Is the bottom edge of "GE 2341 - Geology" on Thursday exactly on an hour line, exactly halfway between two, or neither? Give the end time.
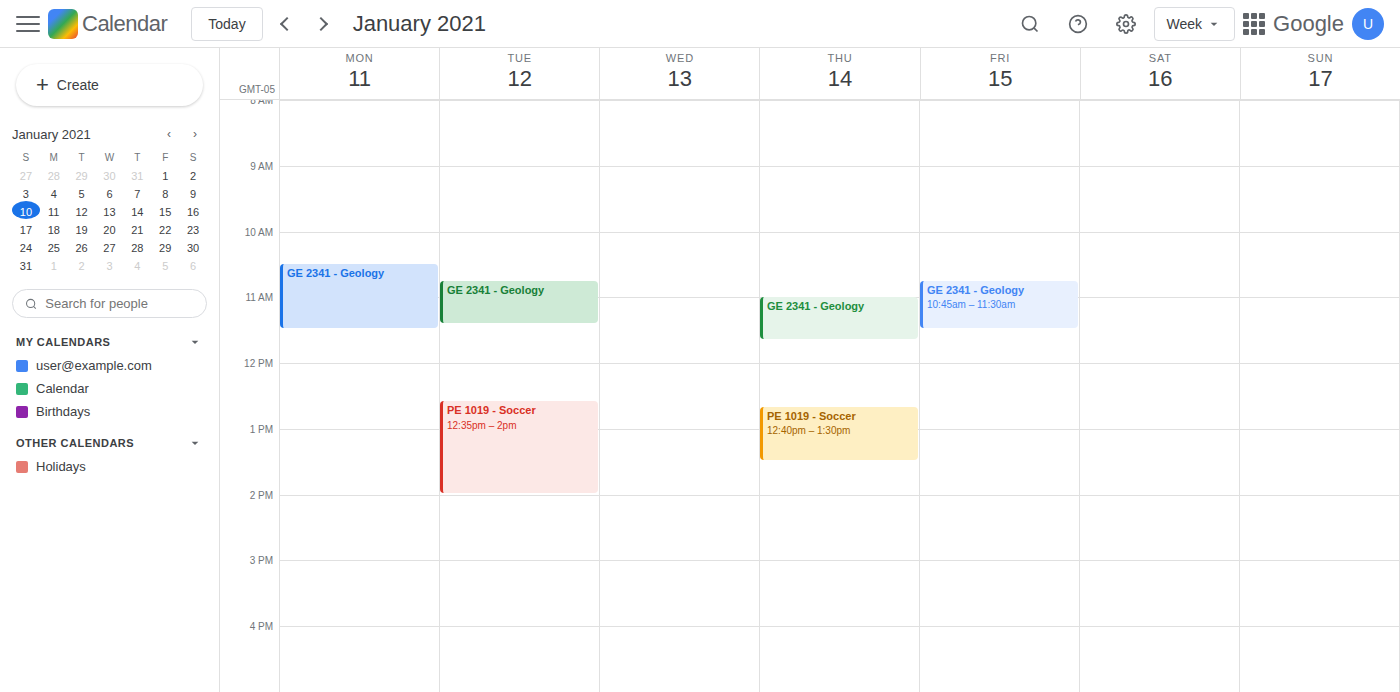
11:40 AM -- neither: 40 minutes below the 11 AM line and 20 minutes above the 12 PM line.